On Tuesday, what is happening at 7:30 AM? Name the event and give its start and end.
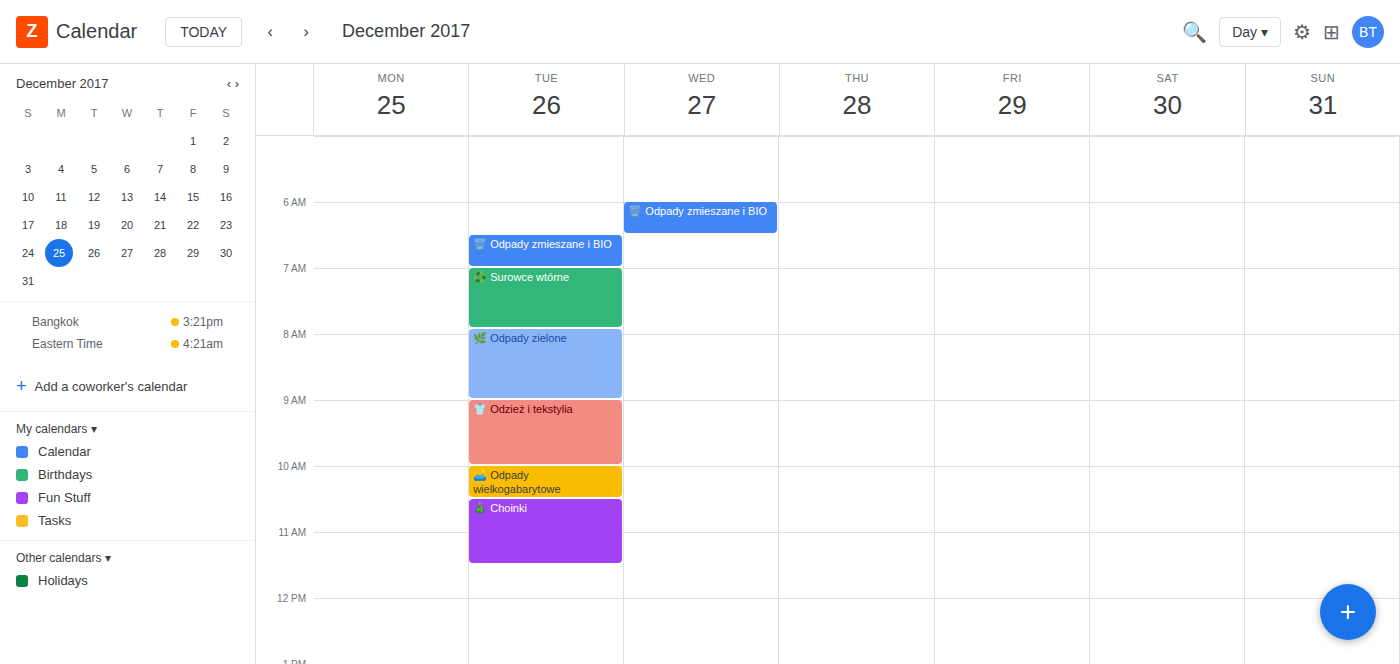
"♻️ Surowce wtórne", 7:00 AM to 7:55 AM